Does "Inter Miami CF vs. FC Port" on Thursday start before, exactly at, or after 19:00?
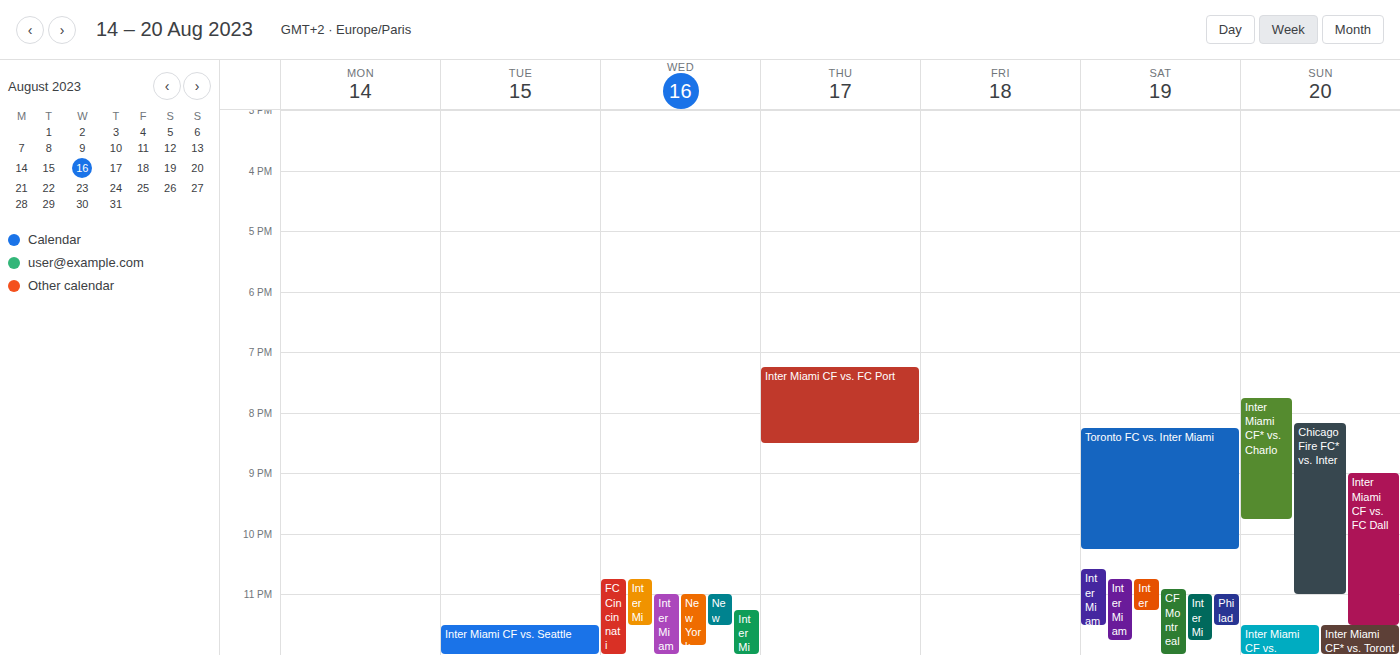
19:15 -- after 19:00, 15 minutes below the 19:00 line.